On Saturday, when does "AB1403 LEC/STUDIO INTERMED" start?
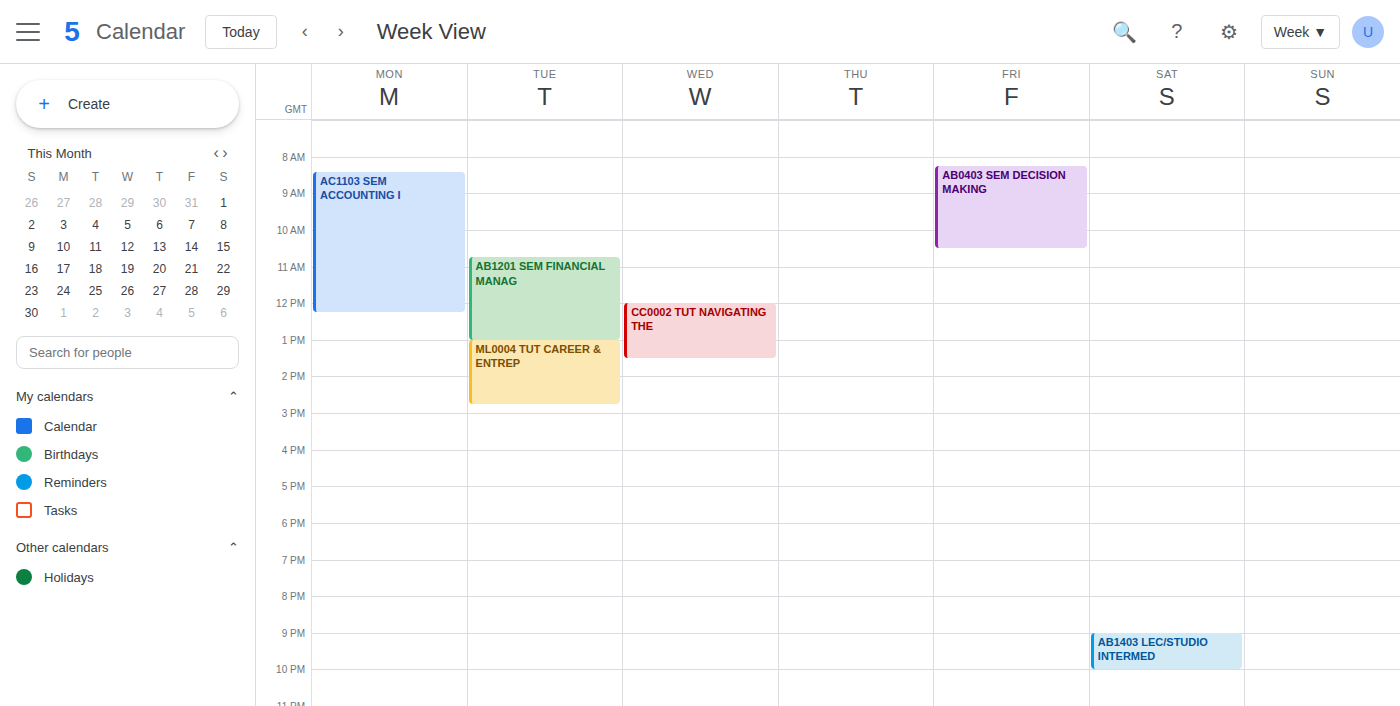
9:00 PM